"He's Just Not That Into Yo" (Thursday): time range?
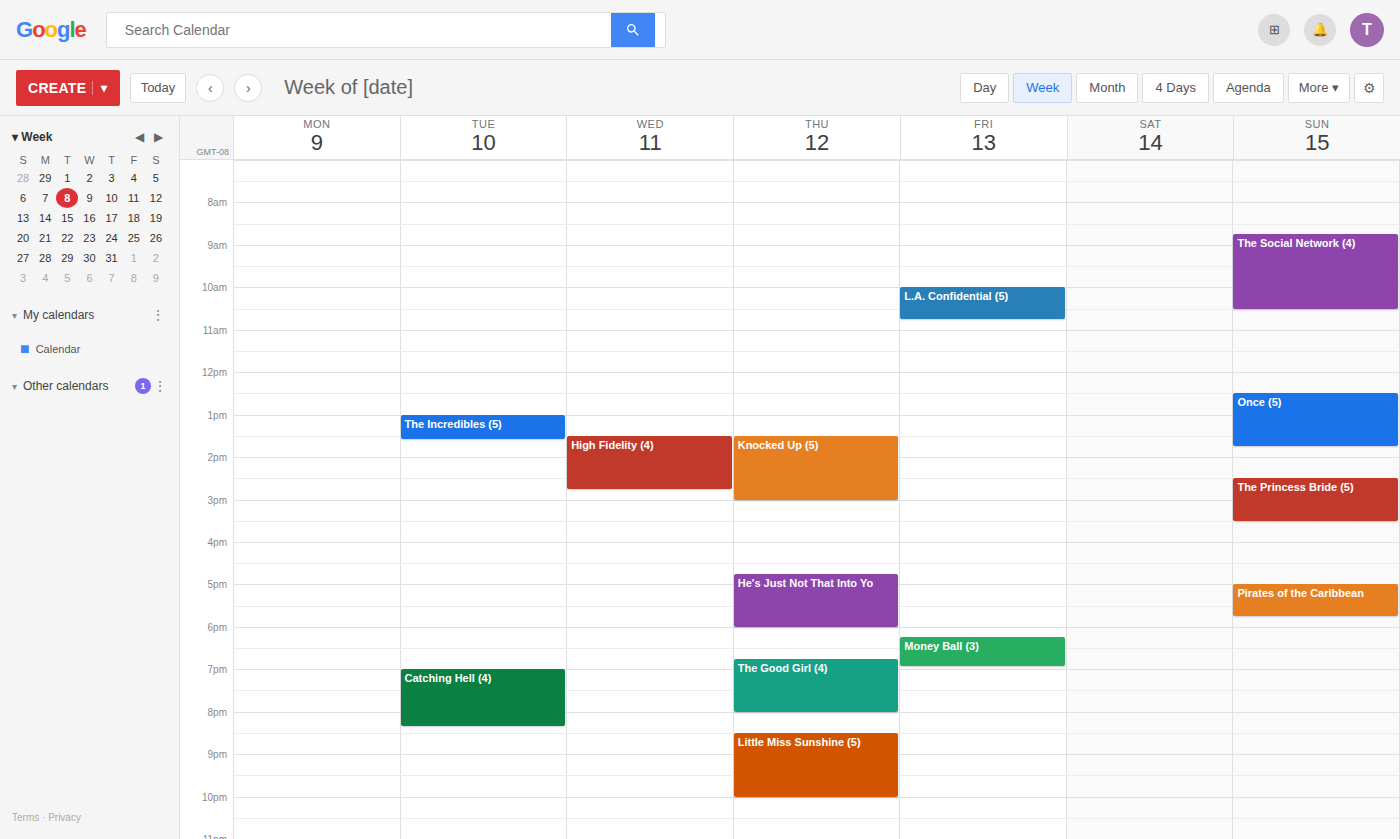
4:45 PM to 6:00 PM